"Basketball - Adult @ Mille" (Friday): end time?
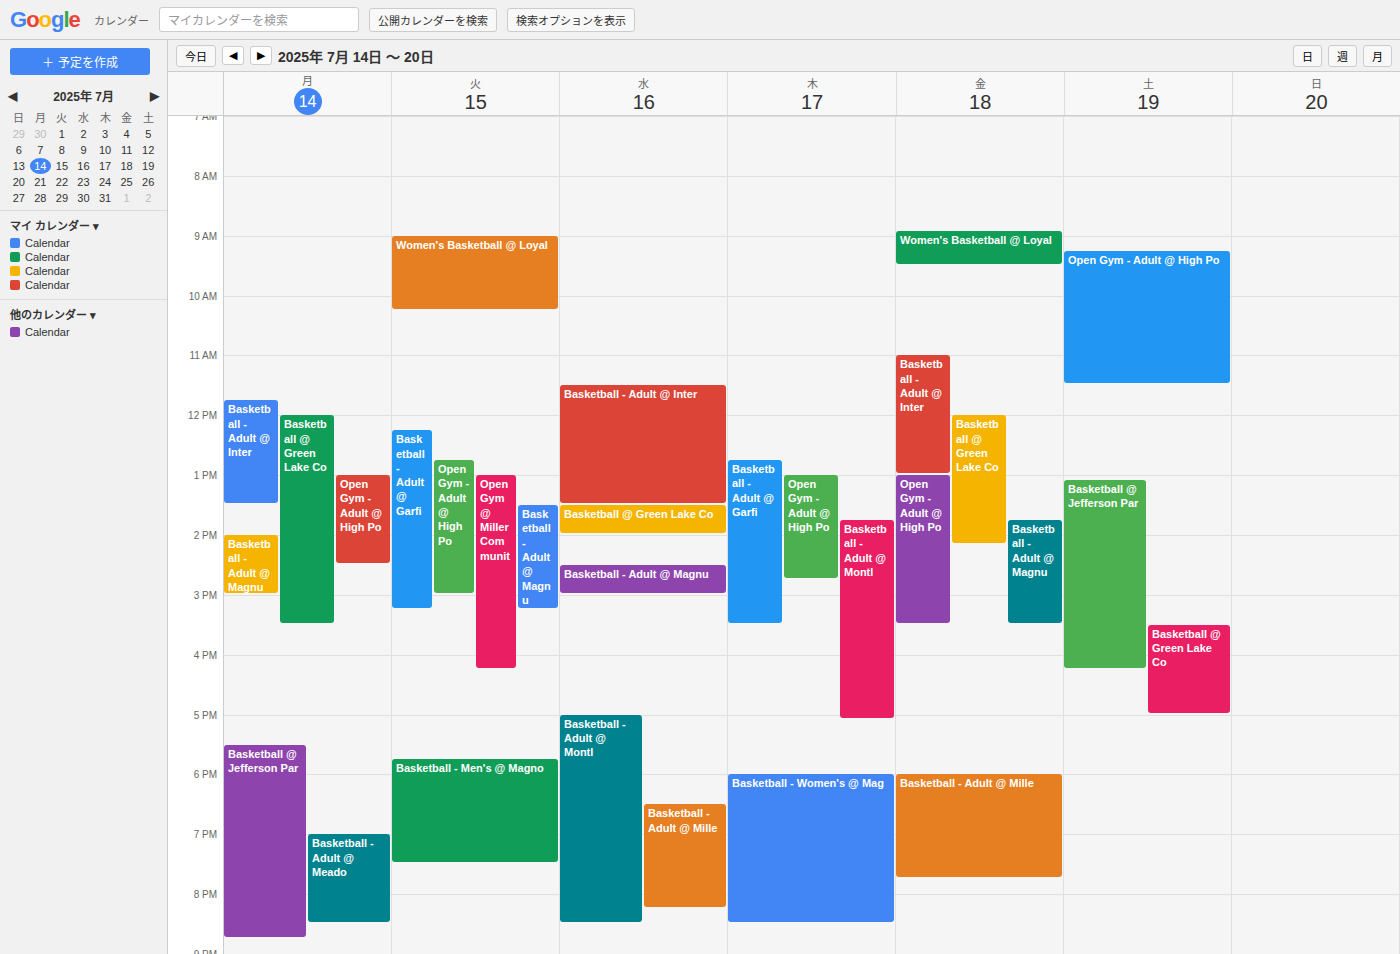
7:45 PM